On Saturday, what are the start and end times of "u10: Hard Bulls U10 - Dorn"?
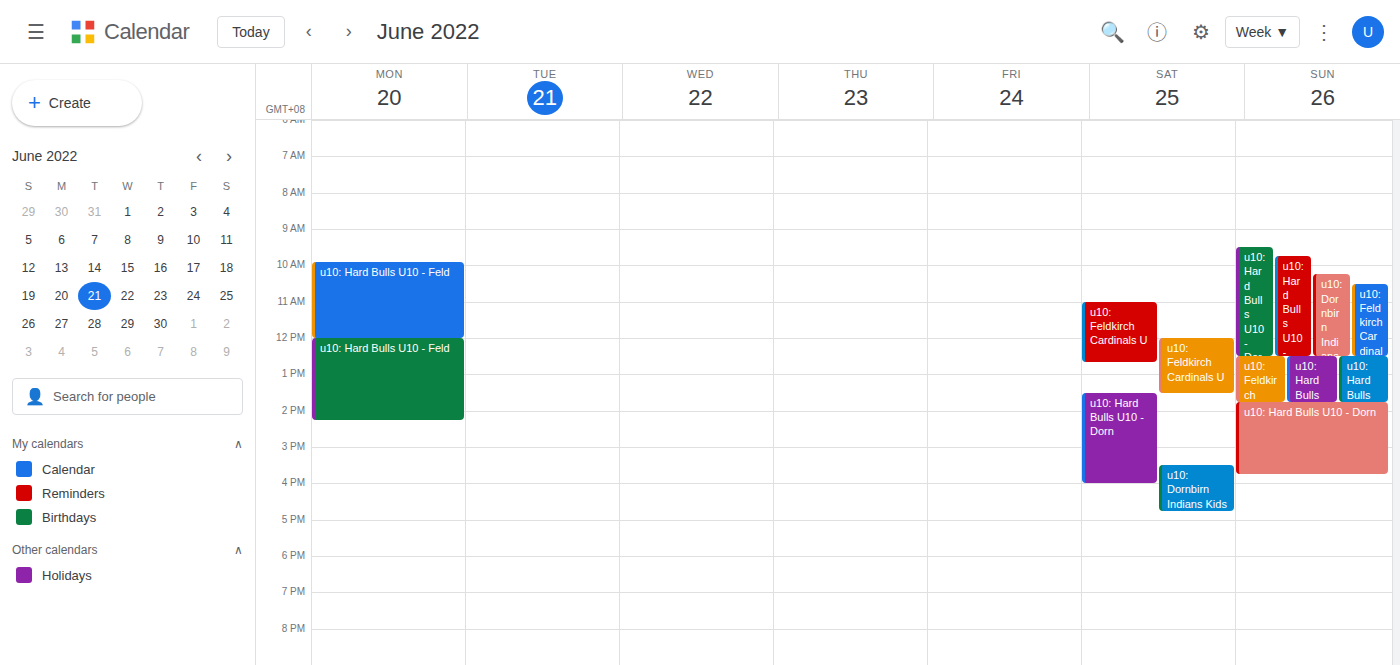
1:30 PM to 4:00 PM